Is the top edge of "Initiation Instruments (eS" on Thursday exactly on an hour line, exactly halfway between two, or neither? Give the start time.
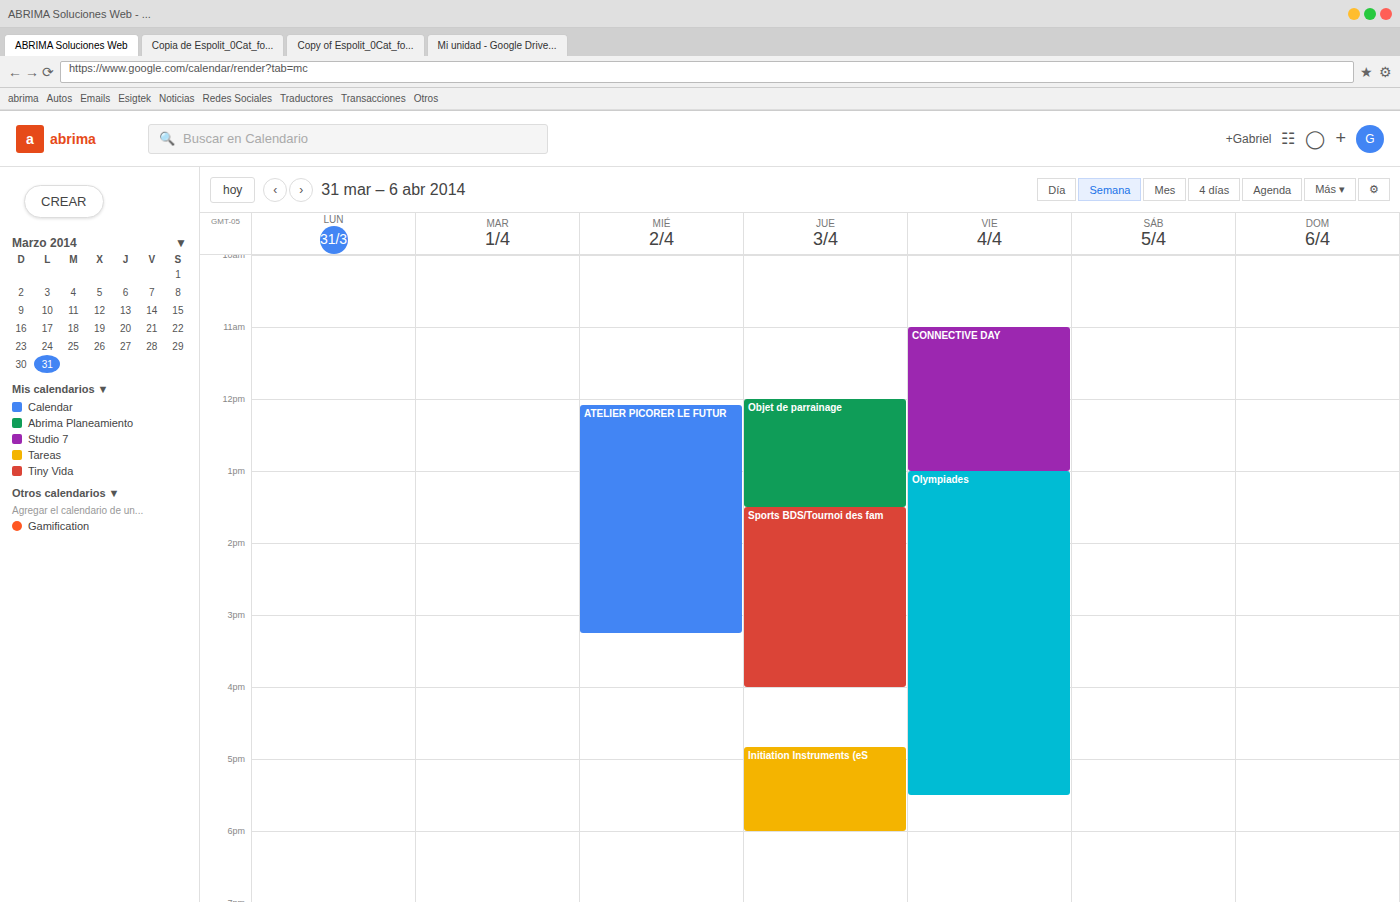
16:50 -- neither: 50 minutes below the 16:00 line and 10 minutes above the 17:00 line.